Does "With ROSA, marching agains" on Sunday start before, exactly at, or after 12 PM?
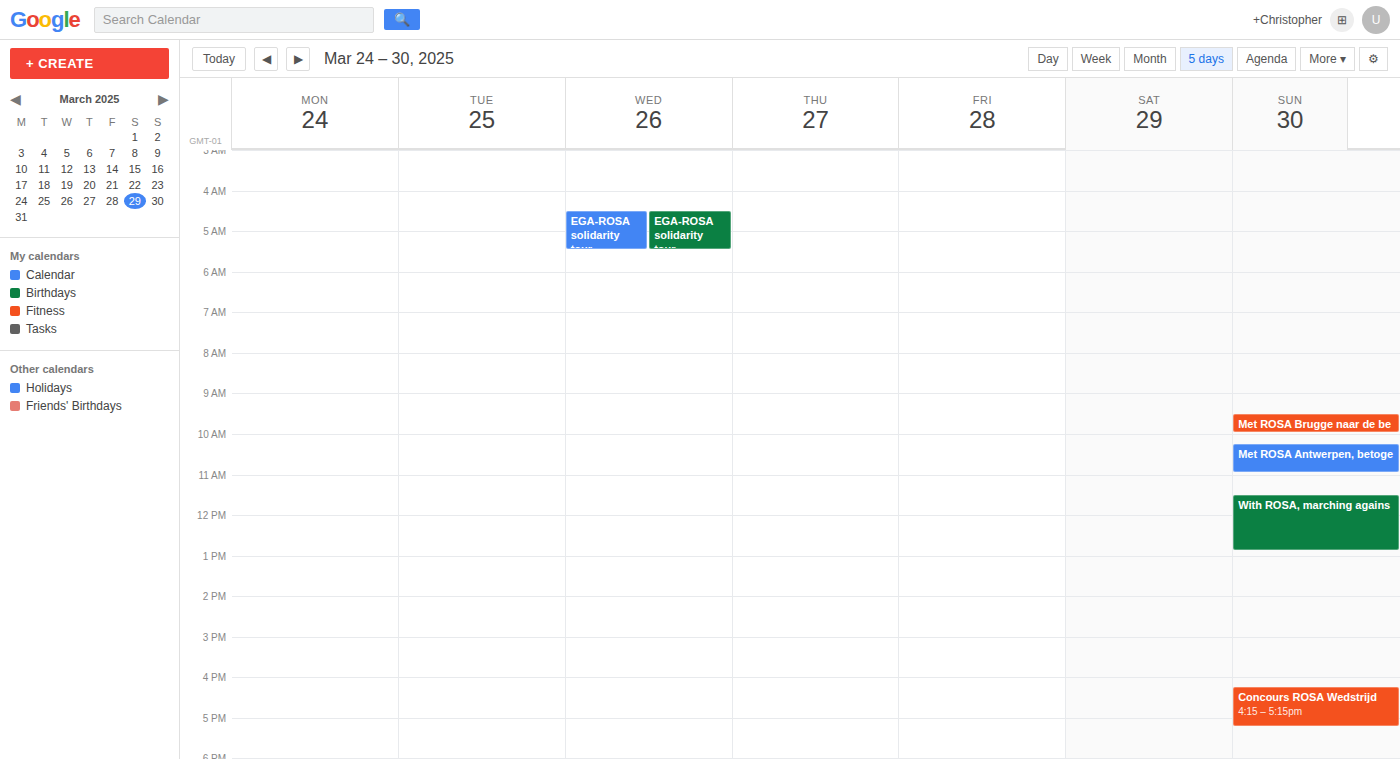
11:30 AM -- before 12 PM, 30 minutes above the 12 PM line.